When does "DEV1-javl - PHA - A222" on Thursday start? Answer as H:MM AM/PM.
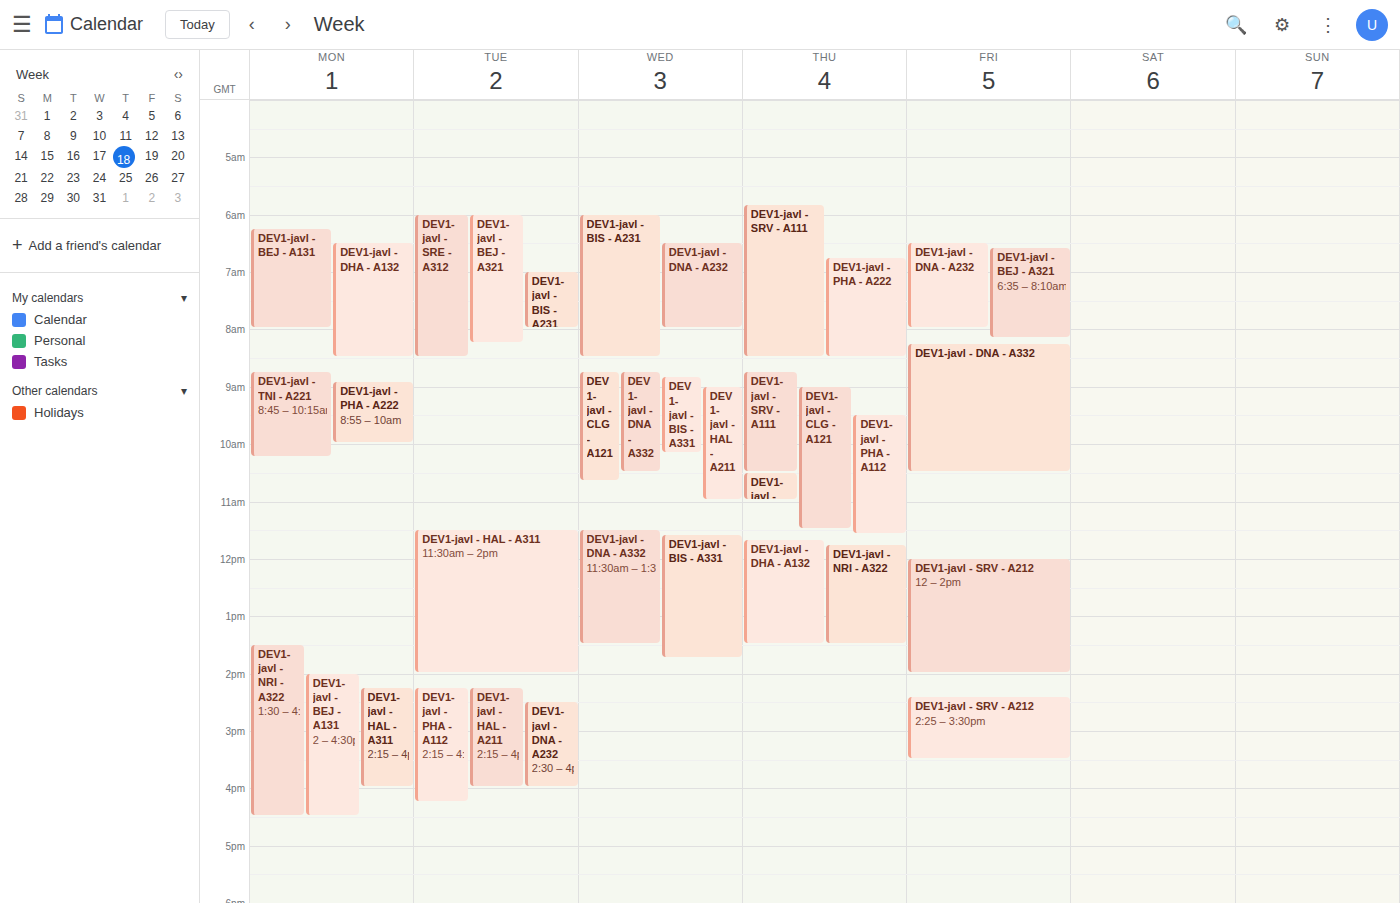
6:45 AM